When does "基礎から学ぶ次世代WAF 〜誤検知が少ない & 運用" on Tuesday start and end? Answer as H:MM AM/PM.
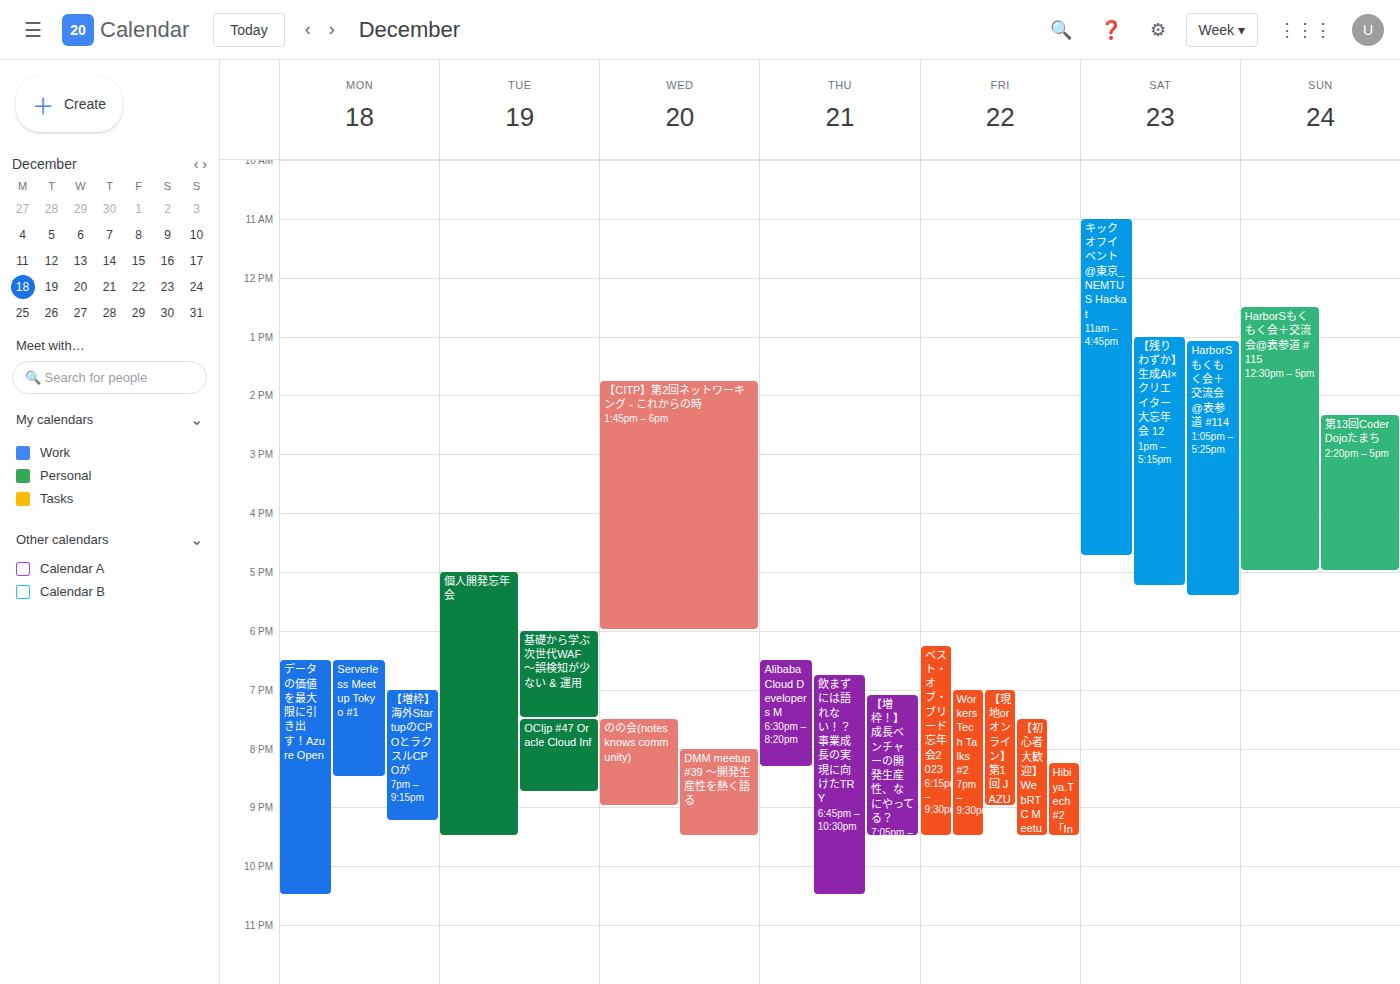
6:00 PM to 7:30 PM